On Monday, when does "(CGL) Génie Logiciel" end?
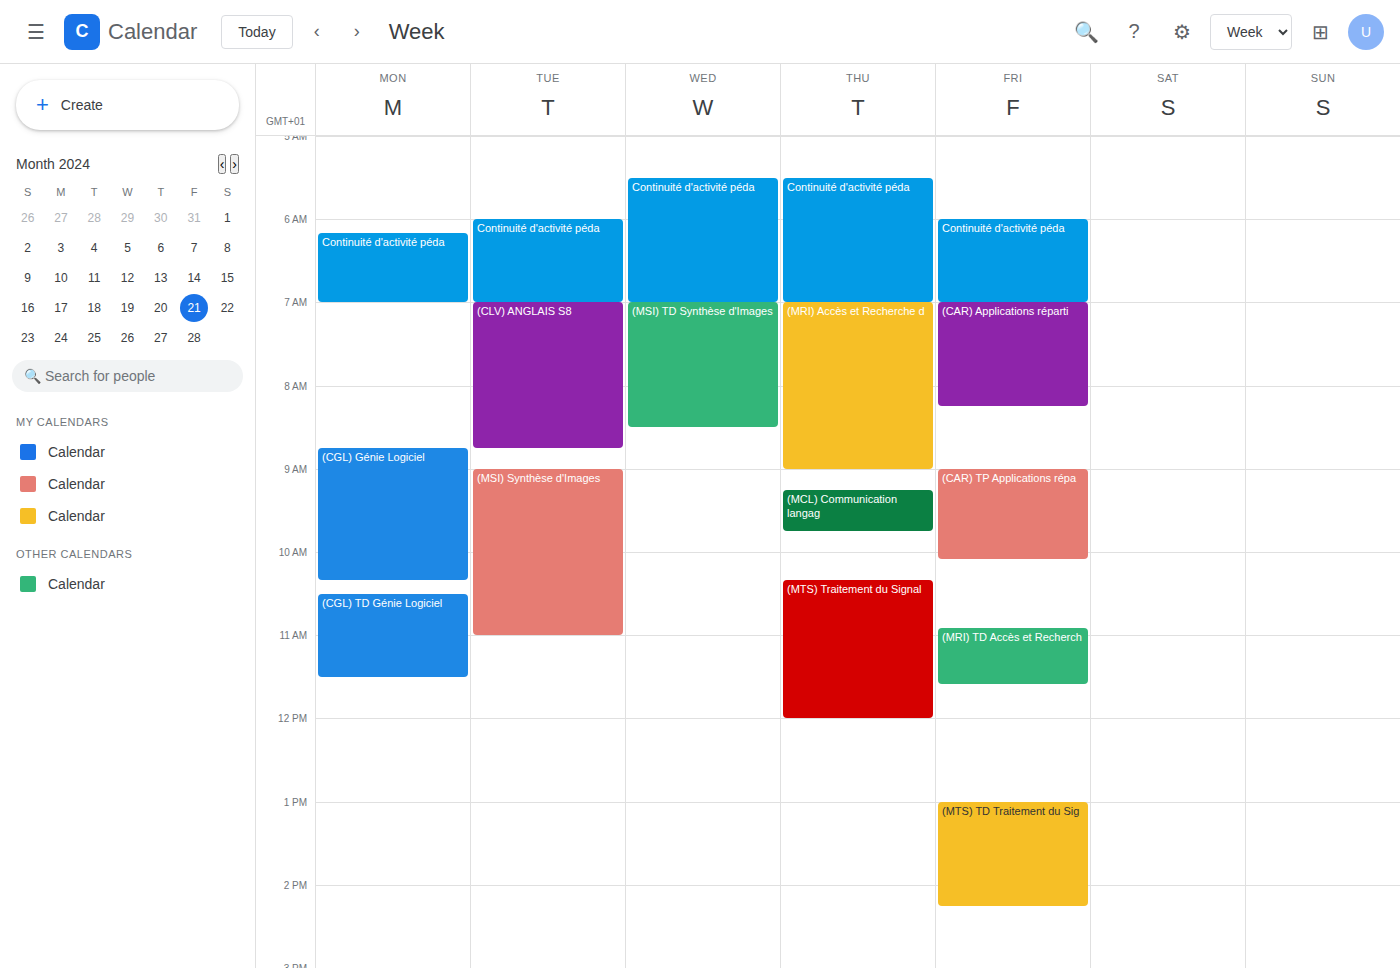
10:20 AM